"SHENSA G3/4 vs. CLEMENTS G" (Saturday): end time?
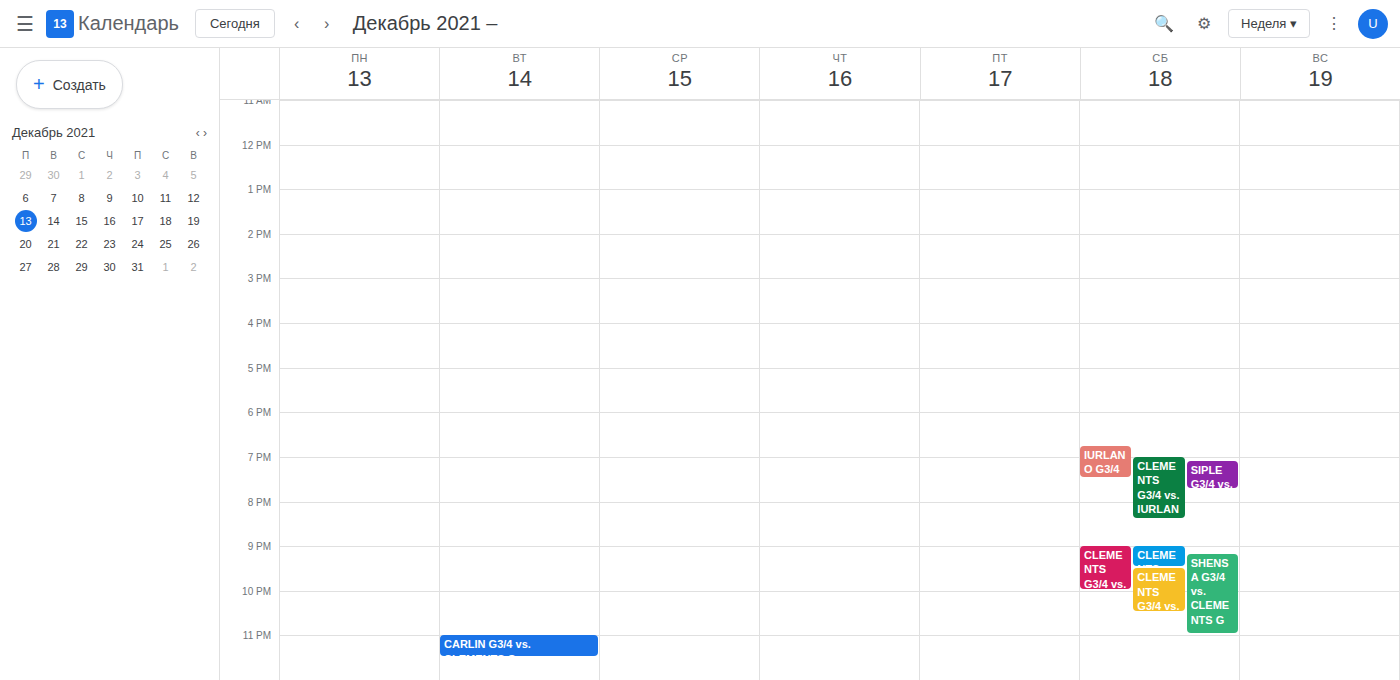
11:00 PM